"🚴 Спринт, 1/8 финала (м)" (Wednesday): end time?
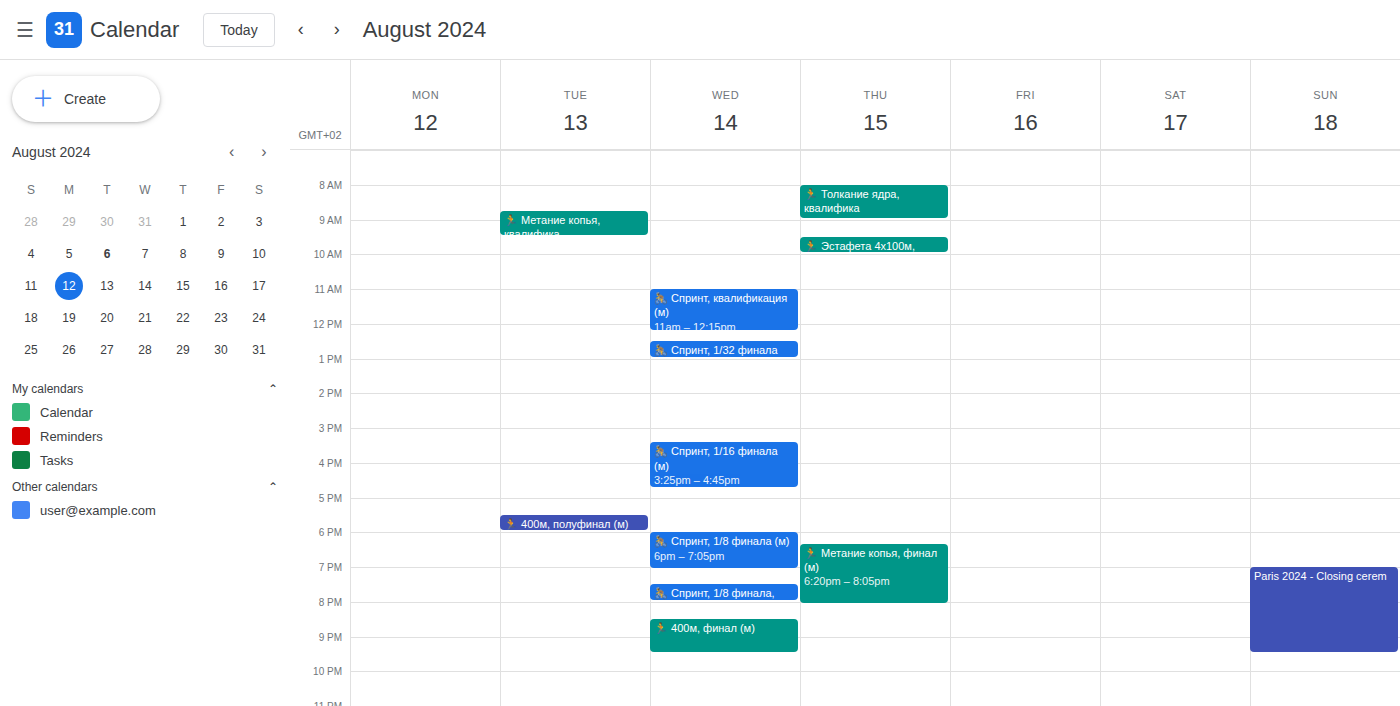
7:05 PM